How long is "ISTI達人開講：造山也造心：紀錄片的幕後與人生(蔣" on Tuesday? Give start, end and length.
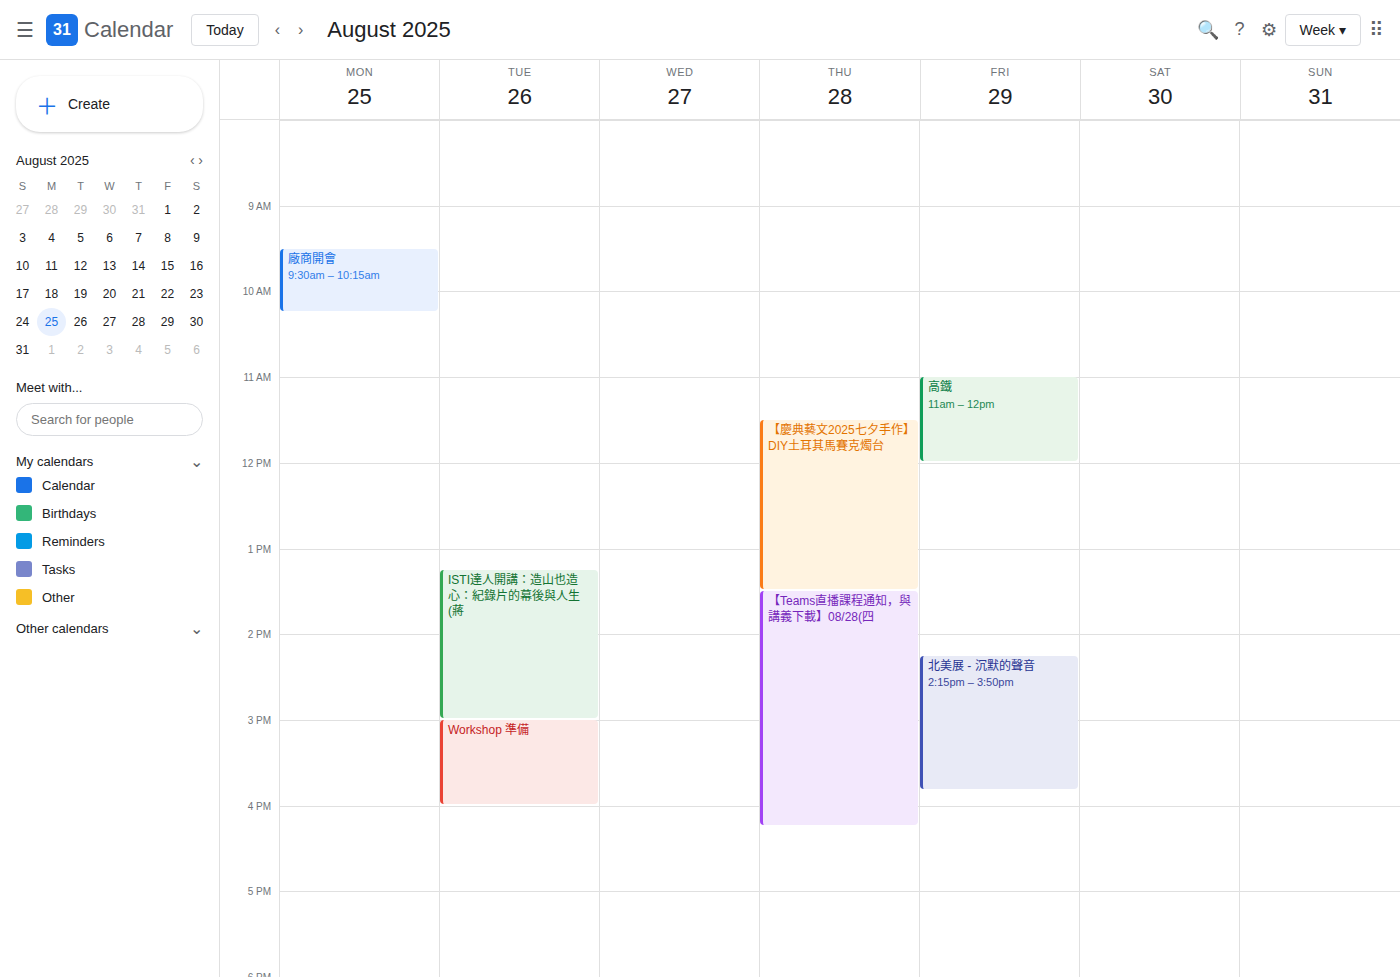
1:15 PM to 3:00 PM, 1 hour 45 minutes